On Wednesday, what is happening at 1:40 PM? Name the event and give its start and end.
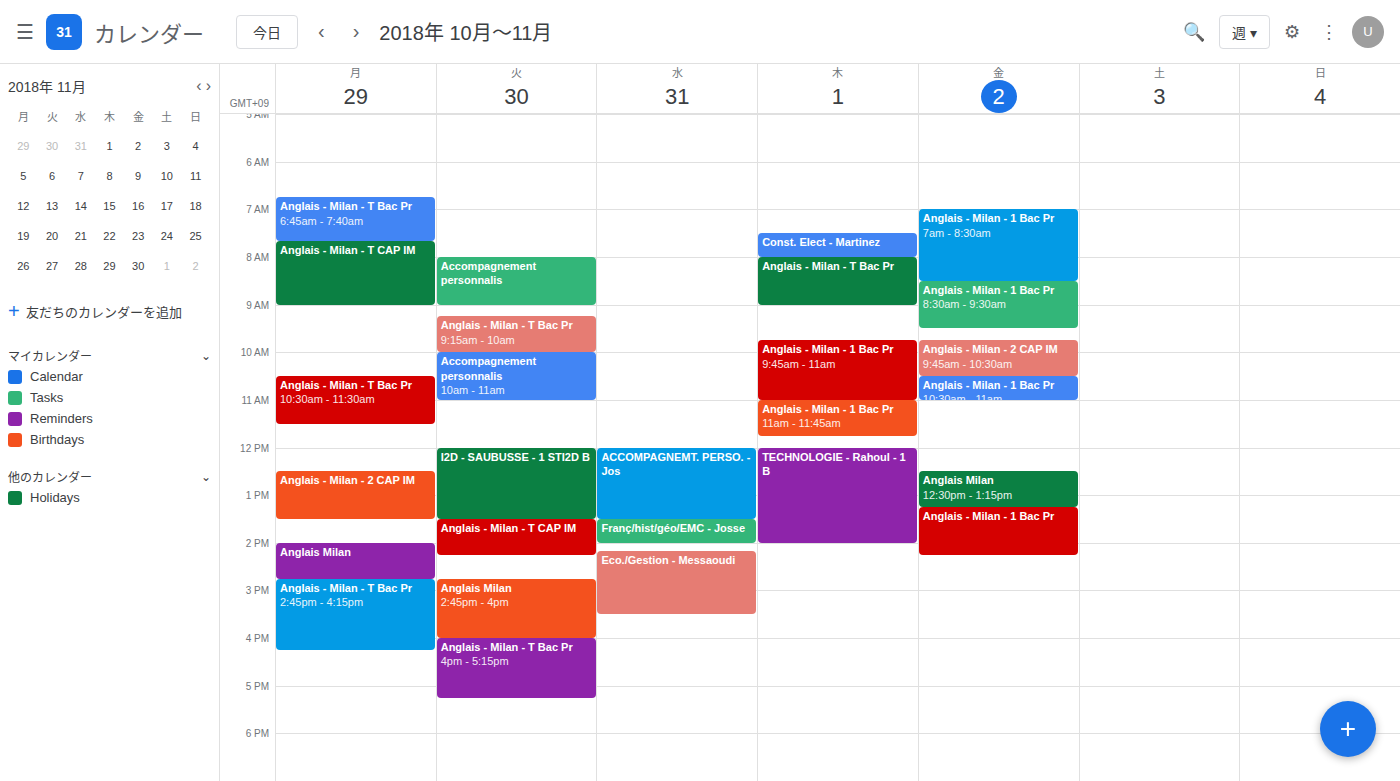
"Franç/hist/géo/EMC - Josse", 1:30 PM to 2:00 PM